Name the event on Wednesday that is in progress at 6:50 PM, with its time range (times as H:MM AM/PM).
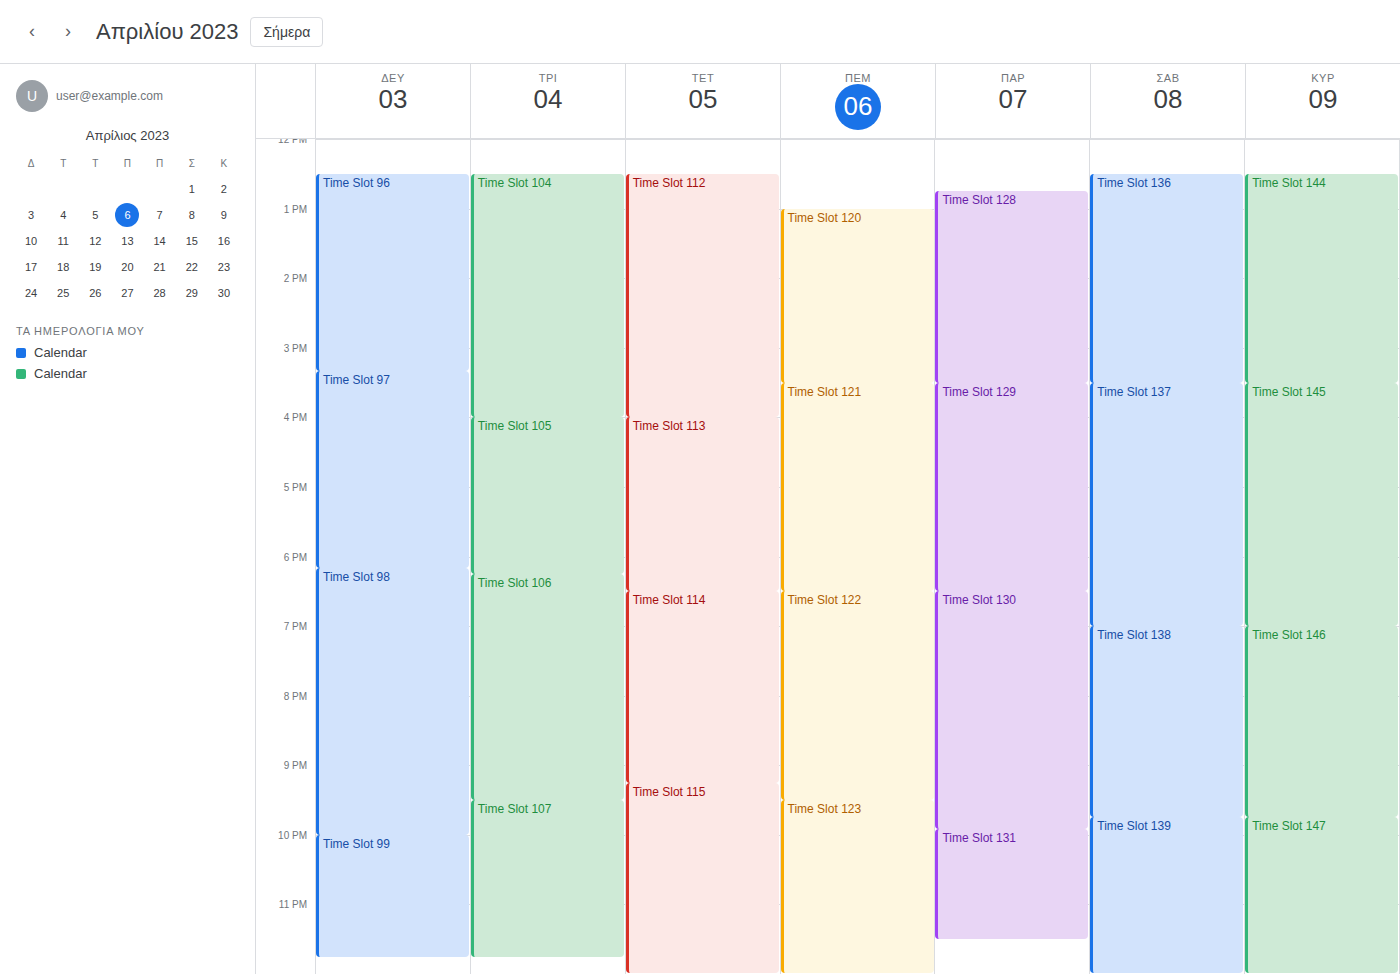
"Time Slot 114", 6:30 PM to 9:15 PM